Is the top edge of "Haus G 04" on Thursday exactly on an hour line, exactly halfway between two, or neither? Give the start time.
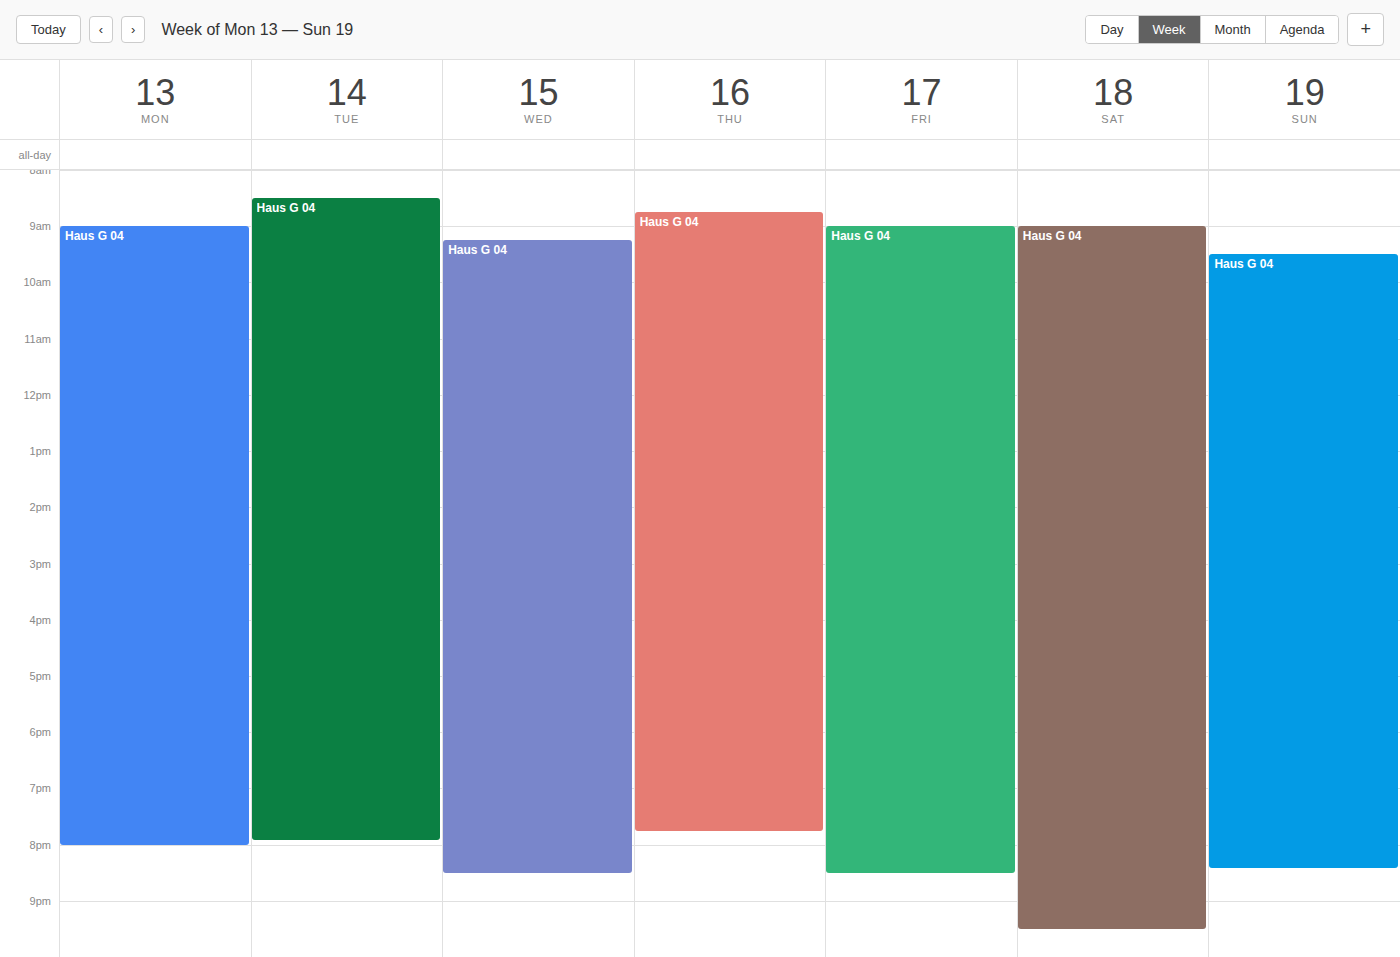
8:45 AM -- neither: three quarters of the way from the 8 AM line to the 9 AM line.